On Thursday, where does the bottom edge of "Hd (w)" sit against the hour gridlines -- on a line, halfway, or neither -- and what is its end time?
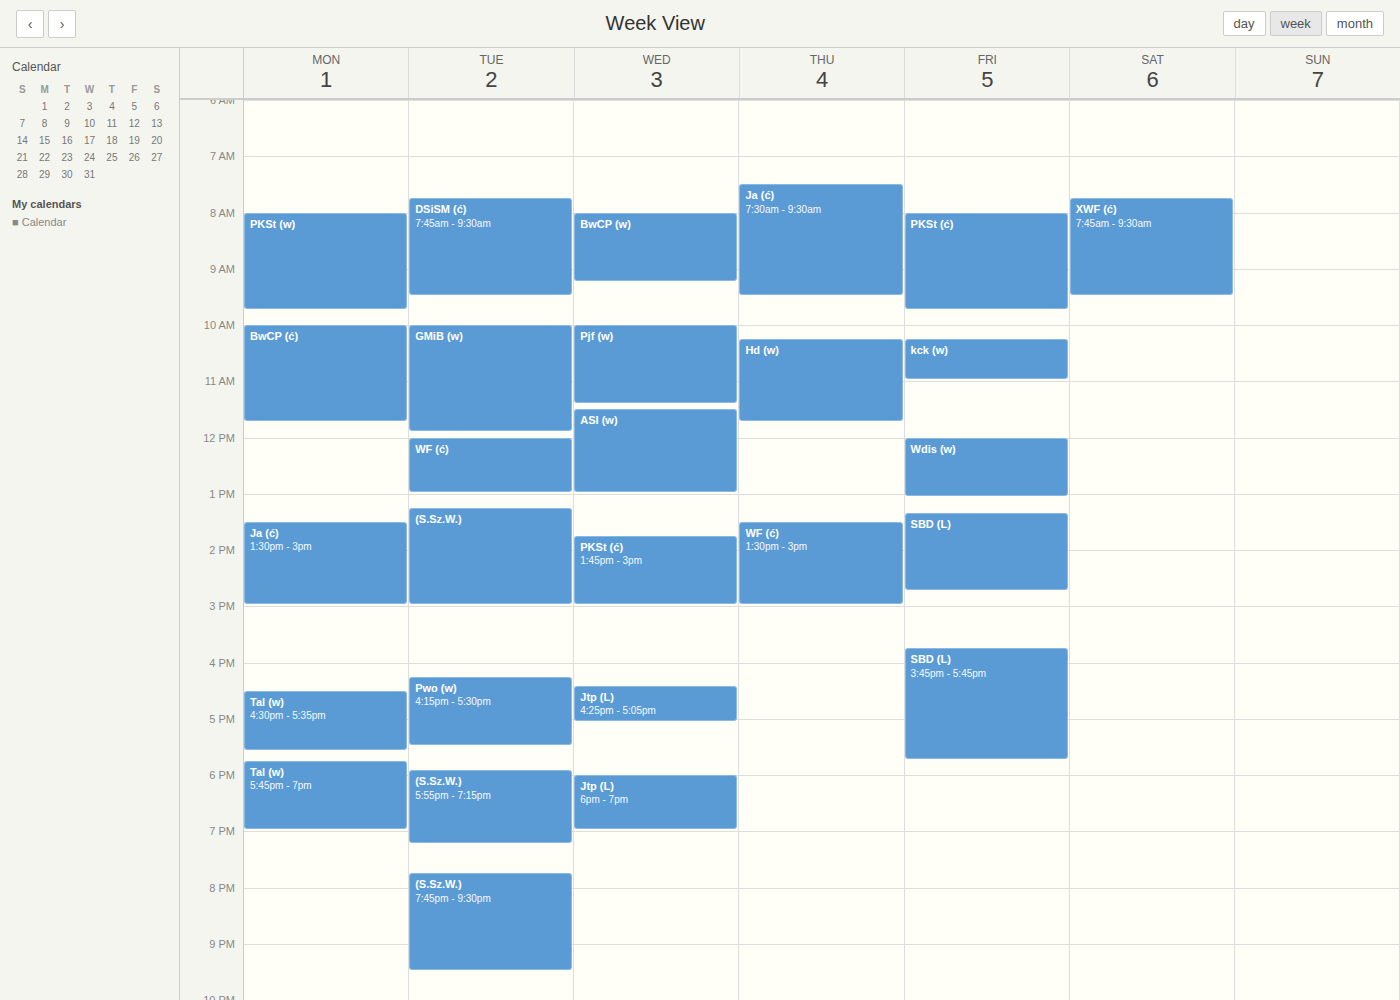
11:45 AM -- neither: three quarters of the way from the 11 AM line to the 12 PM line.